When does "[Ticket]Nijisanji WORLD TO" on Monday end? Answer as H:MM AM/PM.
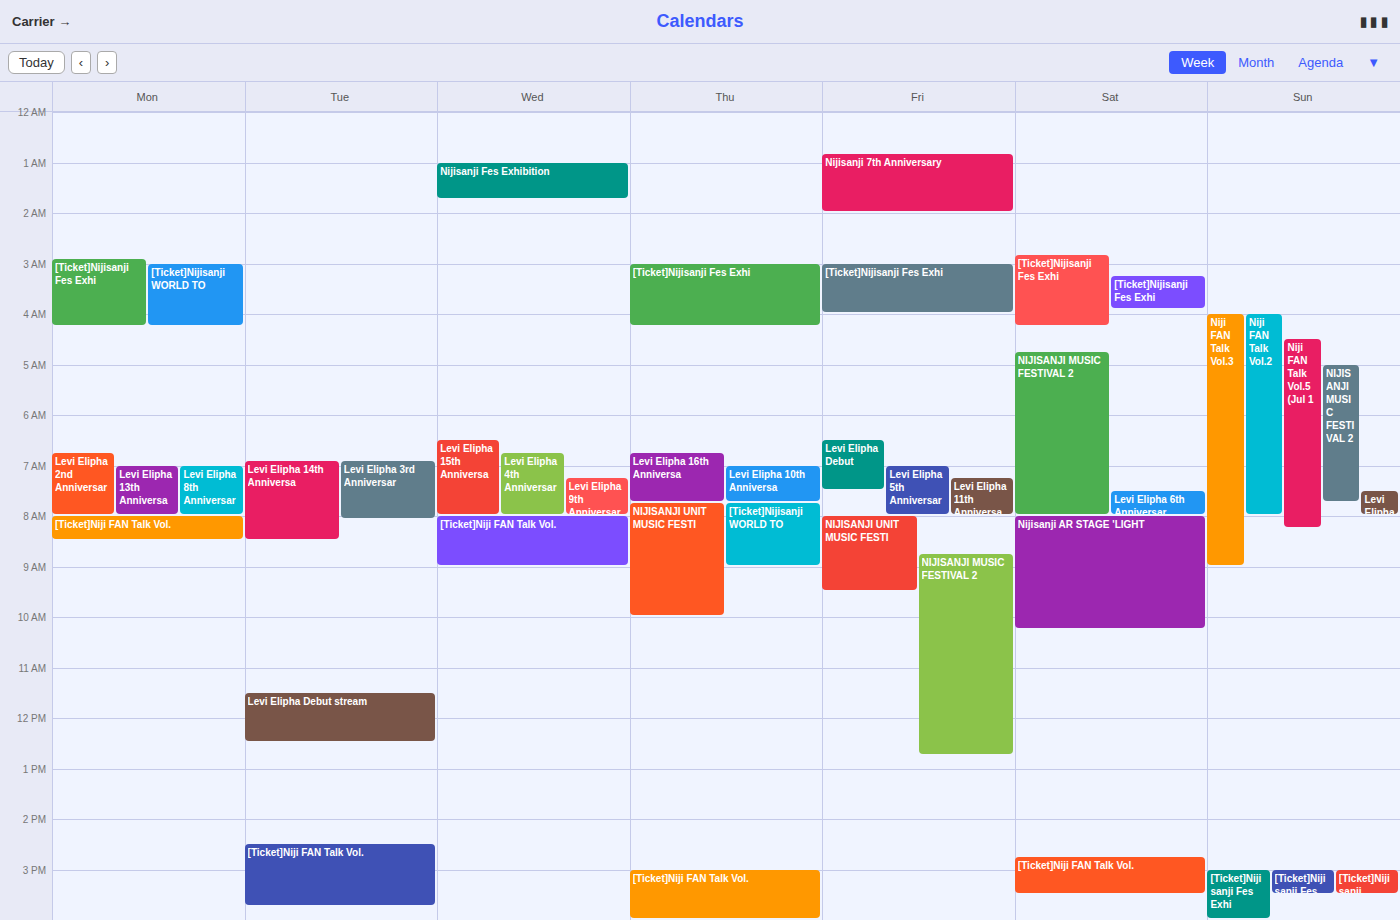
4:15 AM